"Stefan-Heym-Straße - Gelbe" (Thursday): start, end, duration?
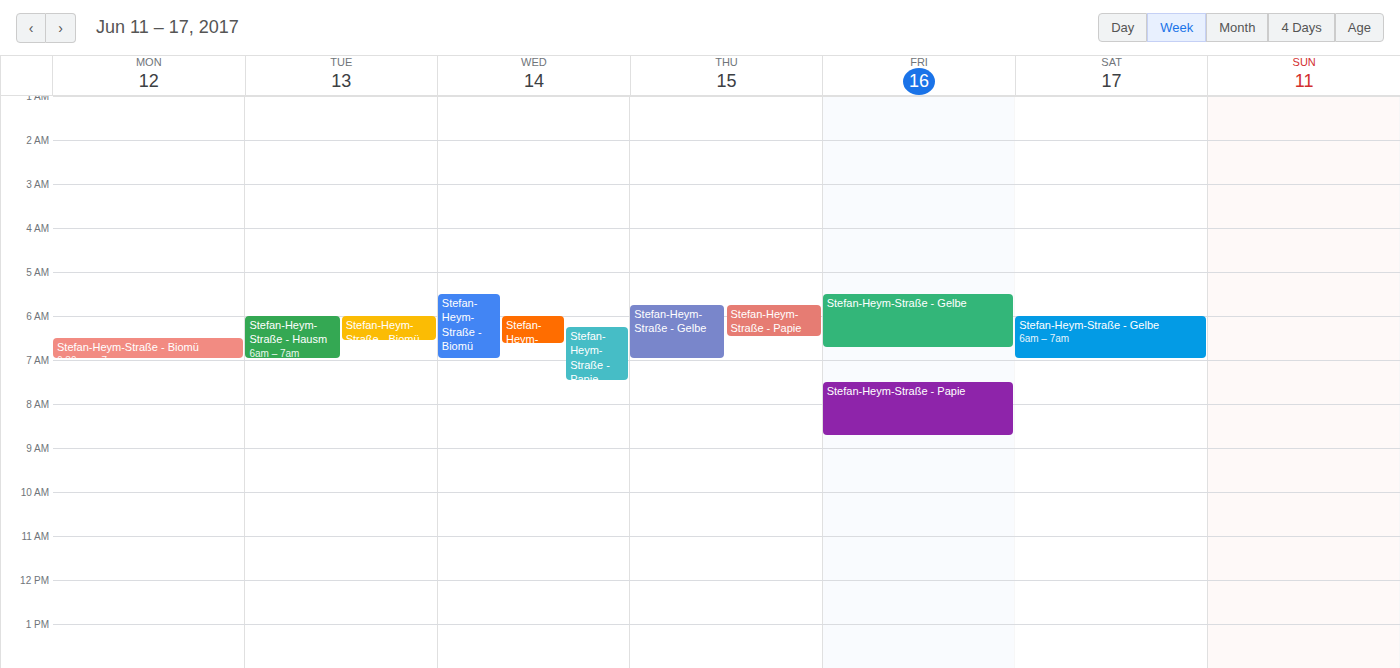
5:45 AM to 7:00 AM, 1 hour 15 minutes